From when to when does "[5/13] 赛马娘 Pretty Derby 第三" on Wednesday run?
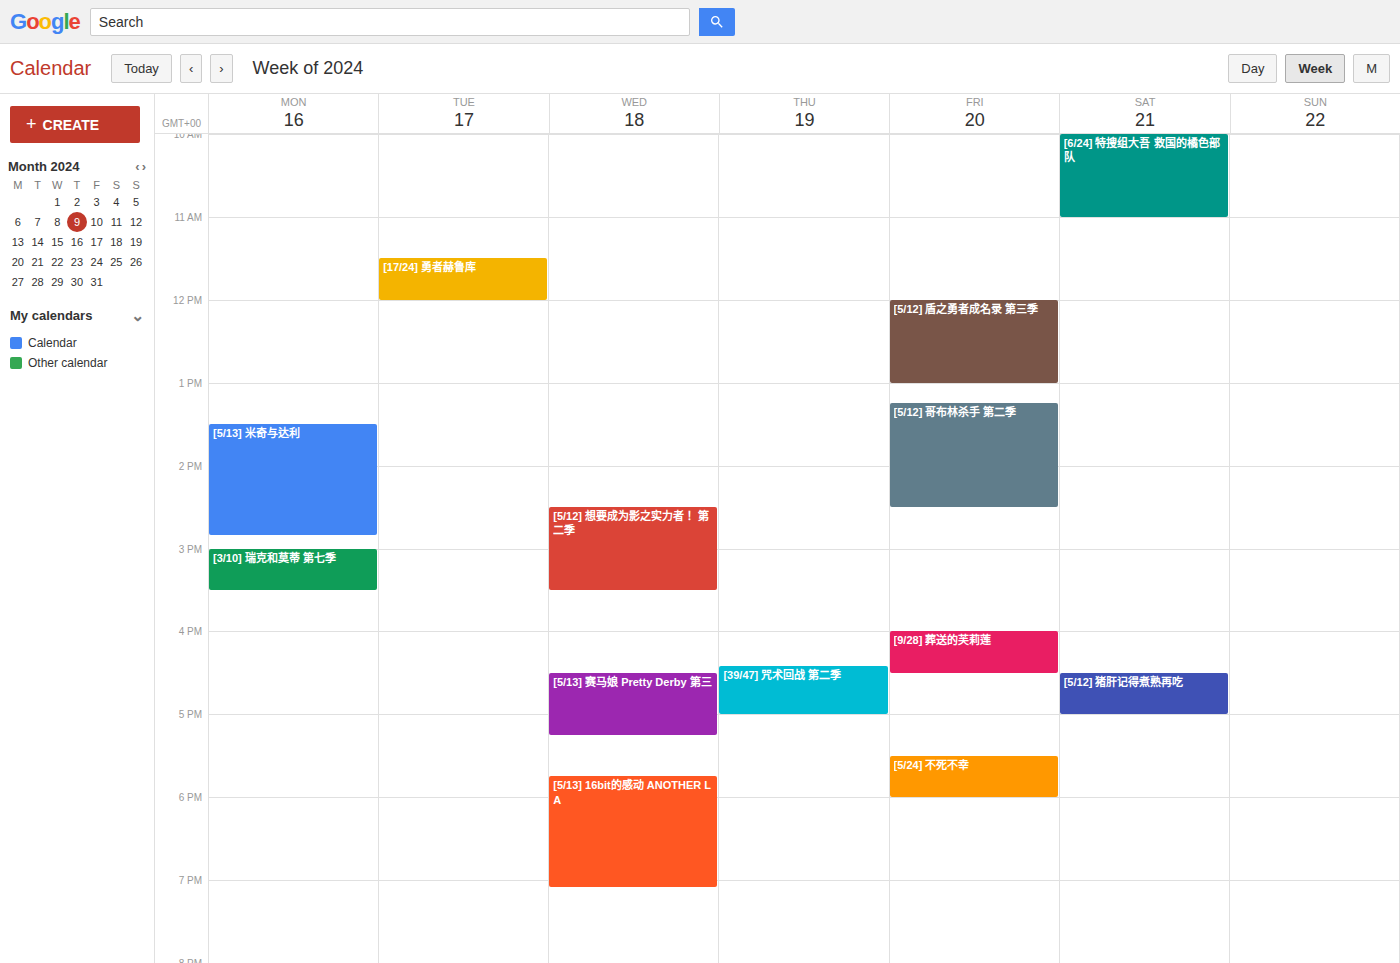
4:30 PM to 5:15 PM